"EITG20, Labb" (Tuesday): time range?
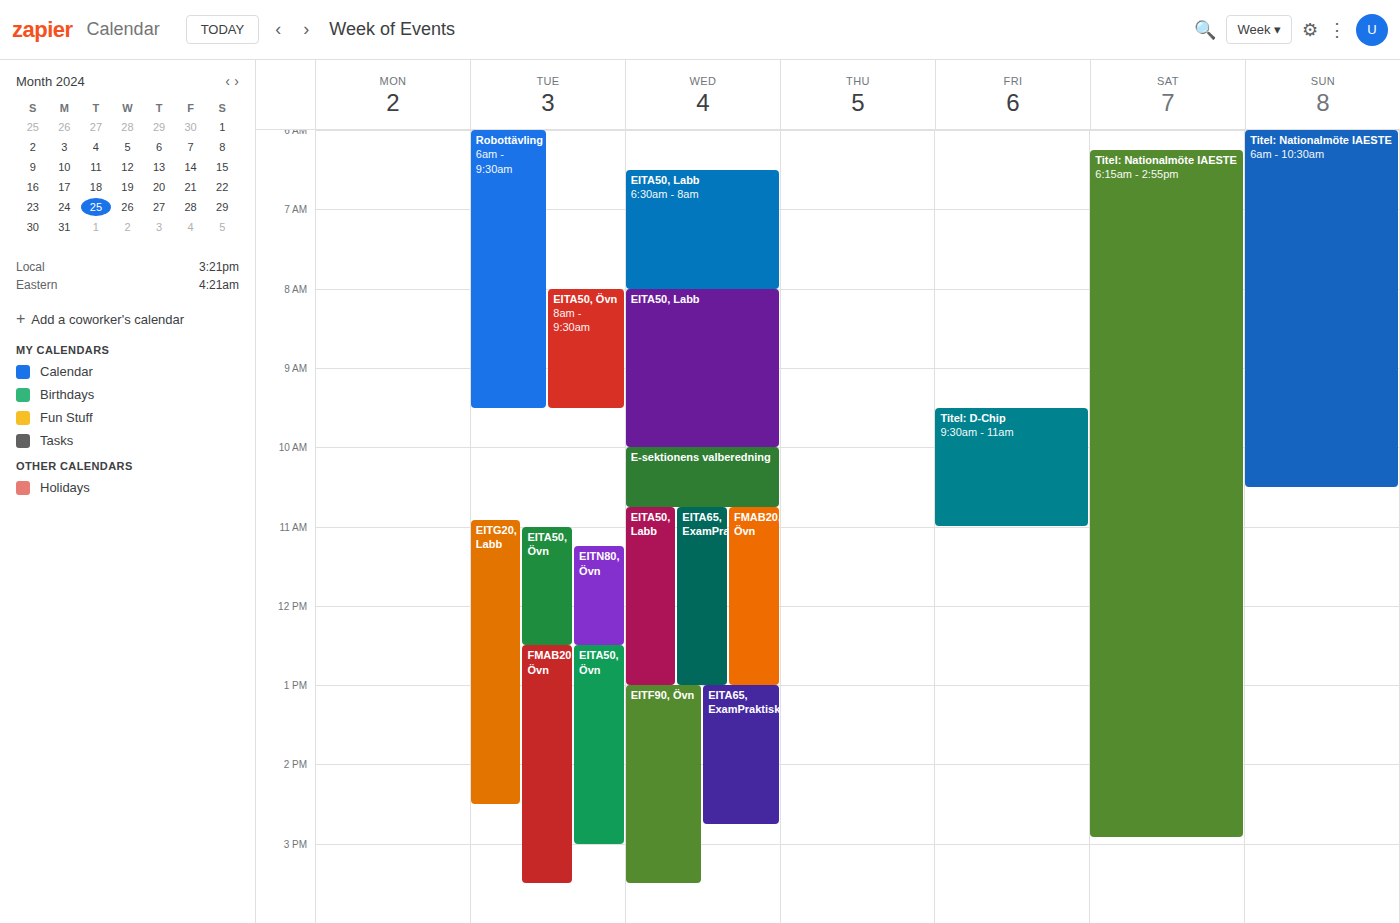
10:55 AM to 2:30 PM